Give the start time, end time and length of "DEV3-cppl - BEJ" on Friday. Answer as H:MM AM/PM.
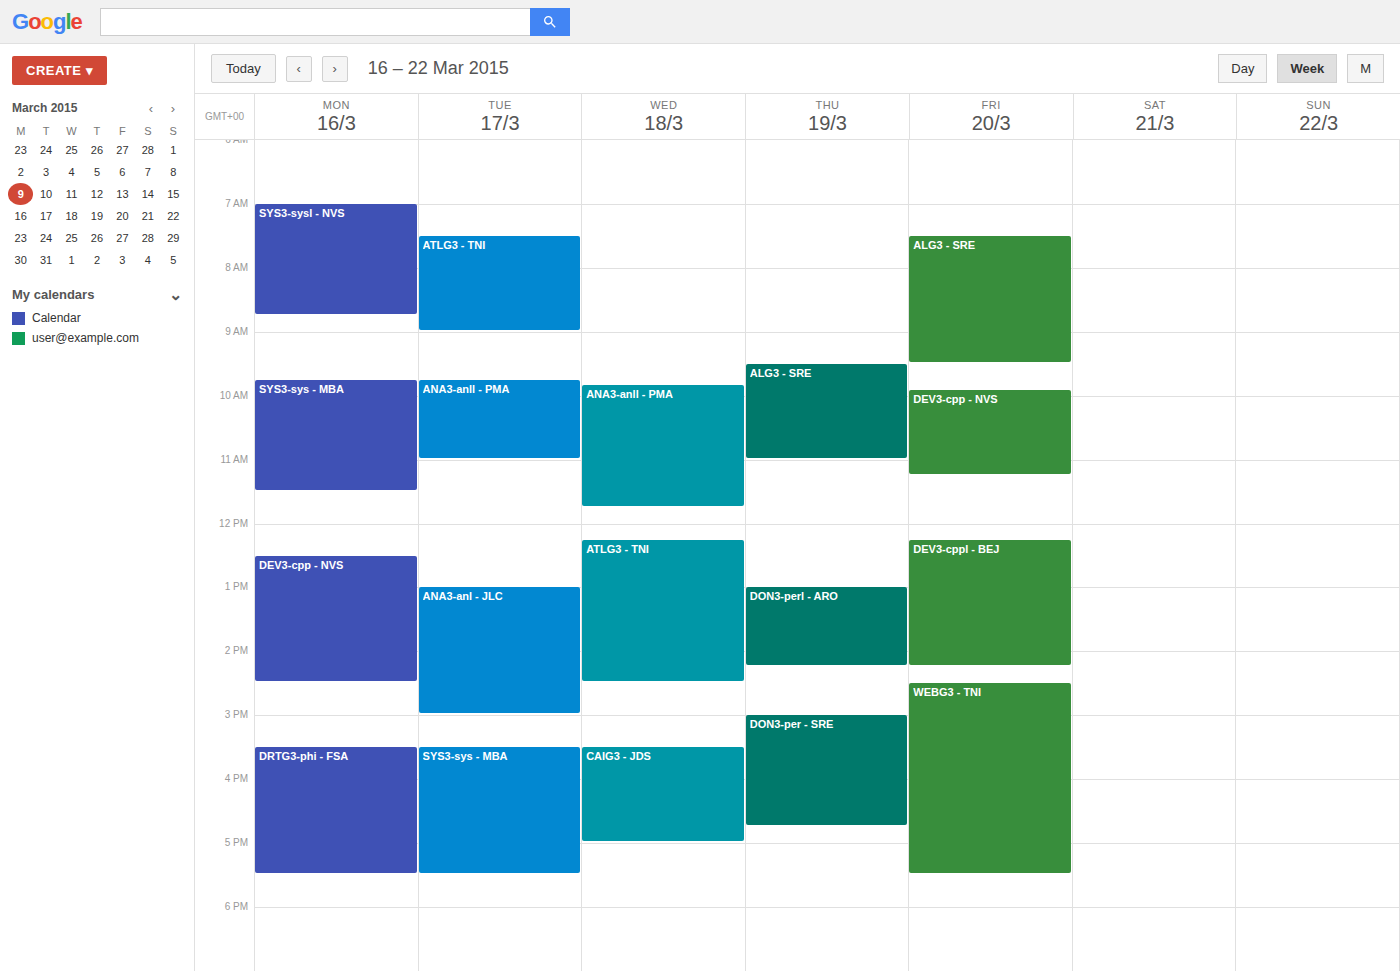
12:15 PM to 2:15 PM, 2 hours